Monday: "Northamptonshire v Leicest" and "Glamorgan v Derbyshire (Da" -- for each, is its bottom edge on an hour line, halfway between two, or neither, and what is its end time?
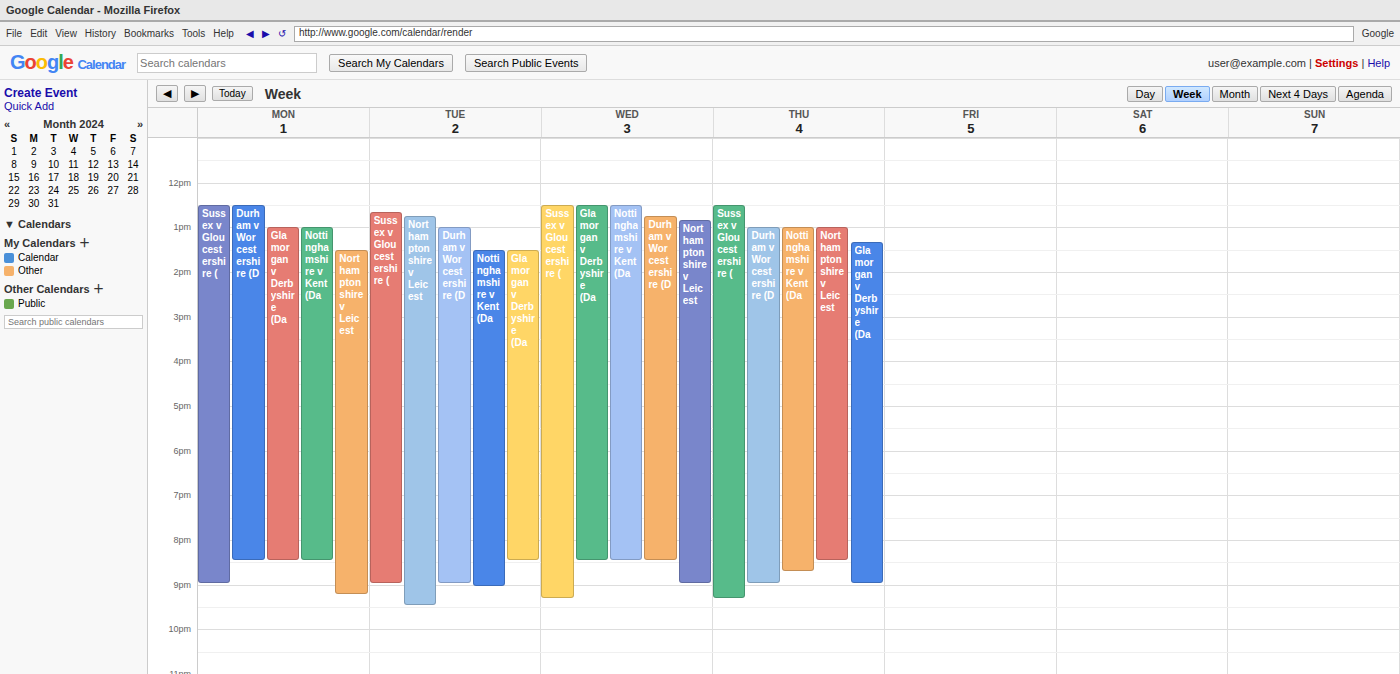
"Northamptonshire v Leicest": 9:15 PM, neither: a quarter of the way from the 9 PM line to the 10 PM line. "Glamorgan v Derbyshire (Da": 8:30 PM, halfway between the 8 PM and 9 PM lines.